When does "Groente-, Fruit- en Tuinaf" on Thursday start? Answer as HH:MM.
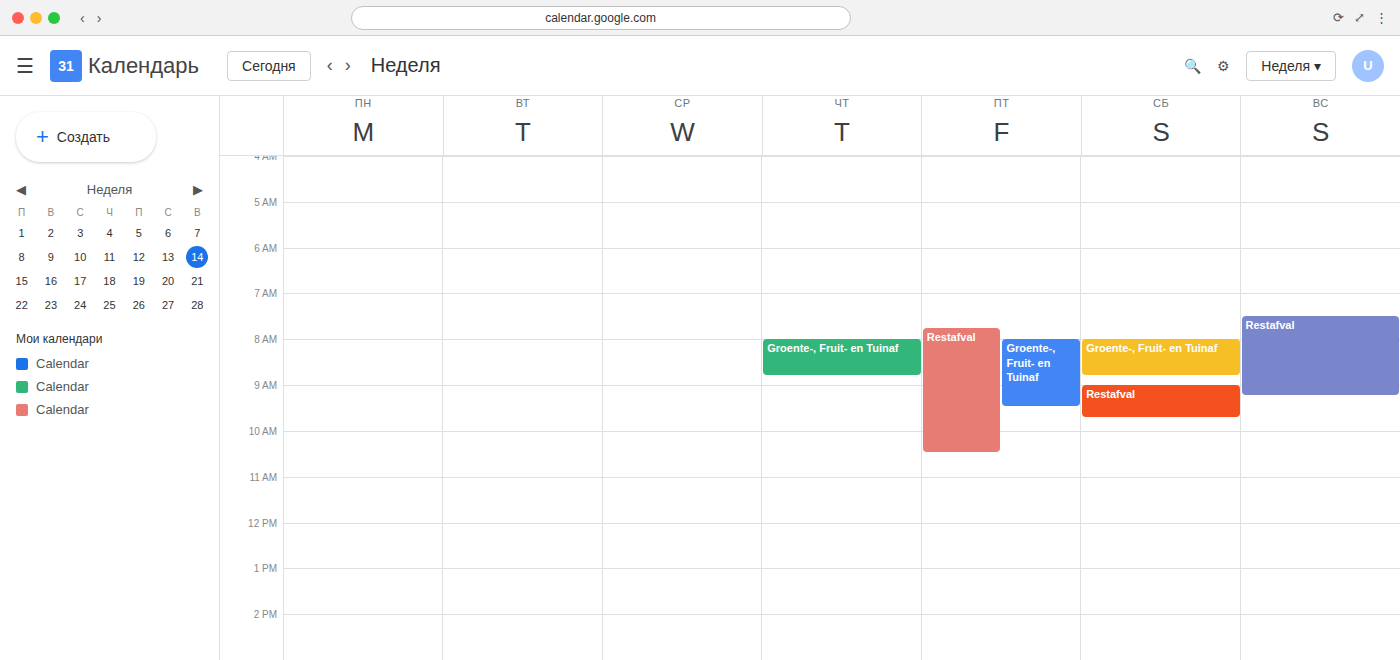
08:00